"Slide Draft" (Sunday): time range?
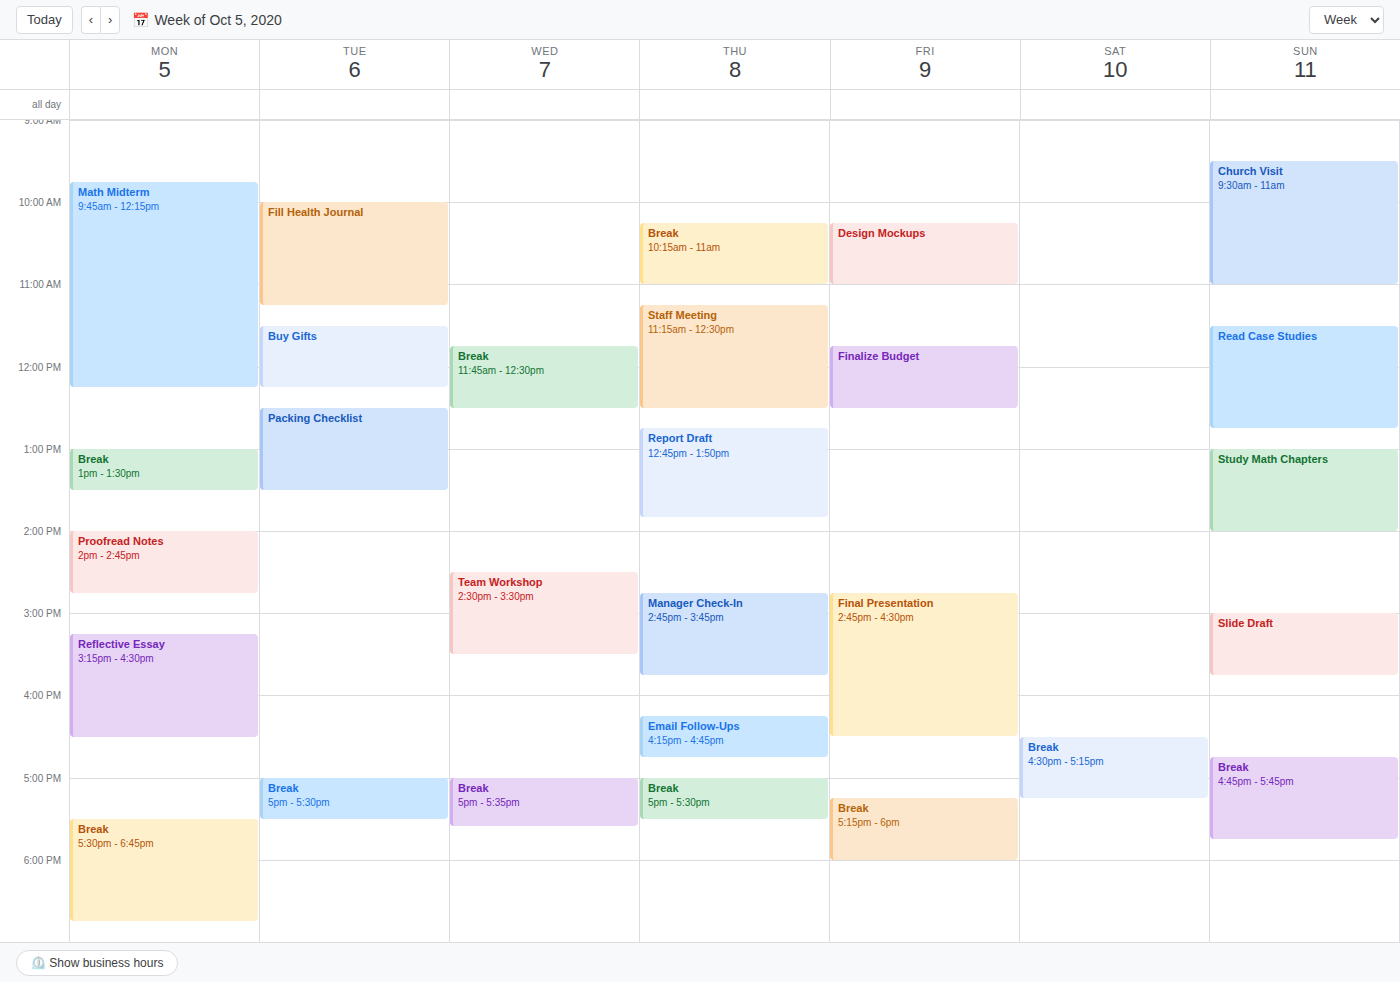
3:00 PM to 3:45 PM